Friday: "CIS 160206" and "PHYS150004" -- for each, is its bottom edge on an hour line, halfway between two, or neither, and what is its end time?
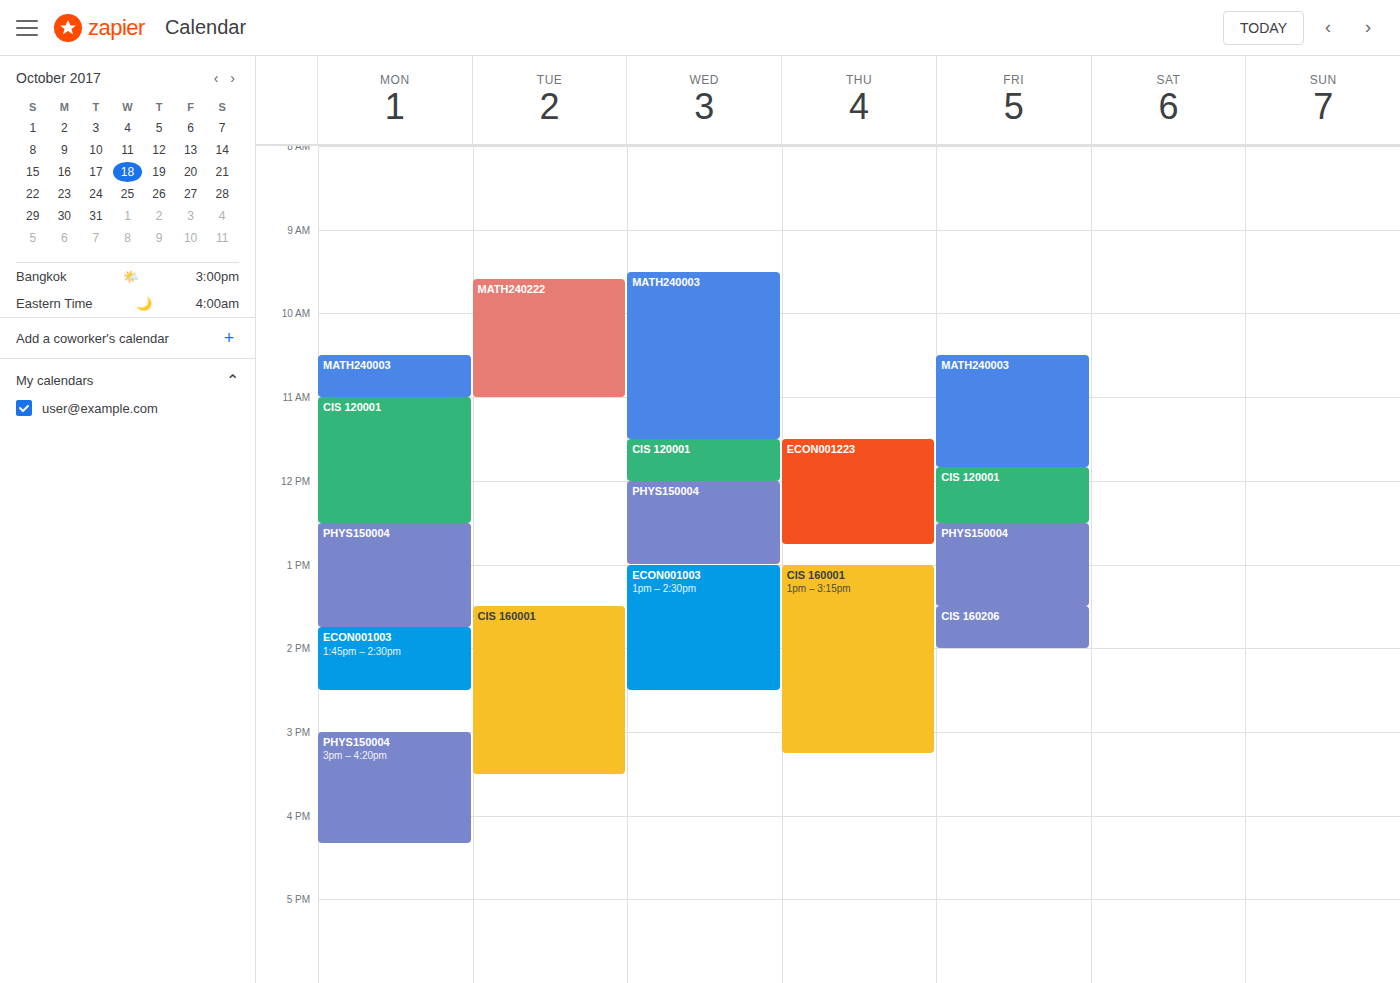
"CIS 160206": 2:00 PM, exactly on the 2 PM line. "PHYS150004": 1:30 PM, halfway between the 1 PM and 2 PM lines.